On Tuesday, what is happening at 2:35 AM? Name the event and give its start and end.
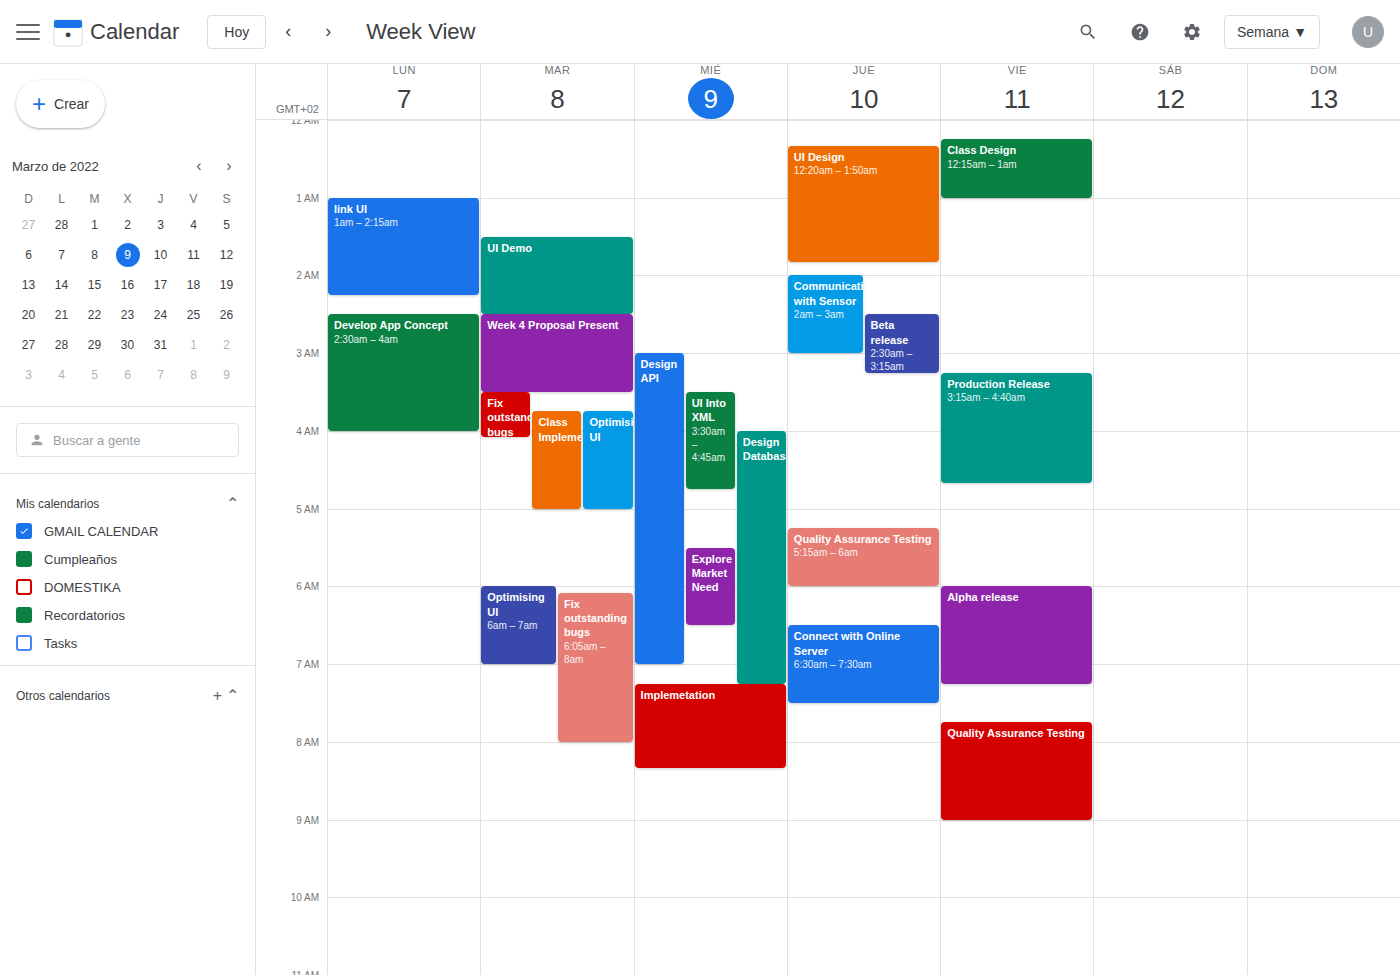
"Week 4 Proposal Present", 2:30 AM to 3:30 AM